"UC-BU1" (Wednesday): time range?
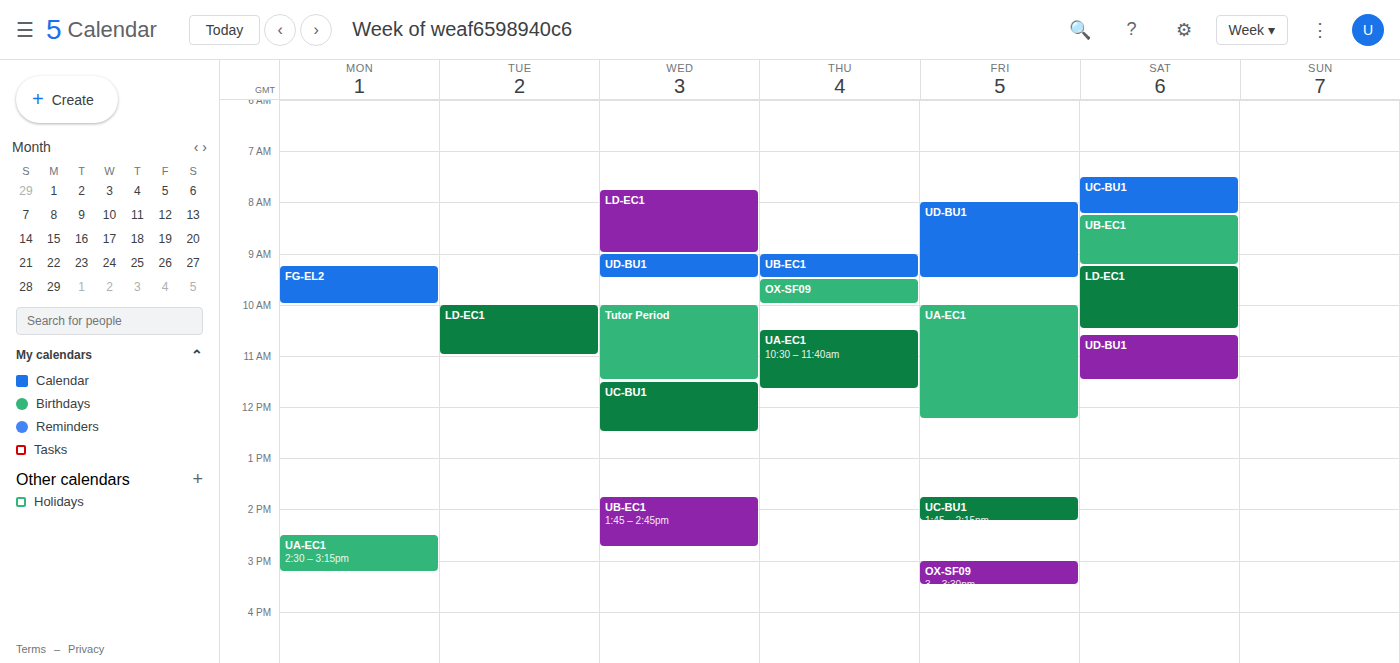
11:30 AM to 12:30 PM